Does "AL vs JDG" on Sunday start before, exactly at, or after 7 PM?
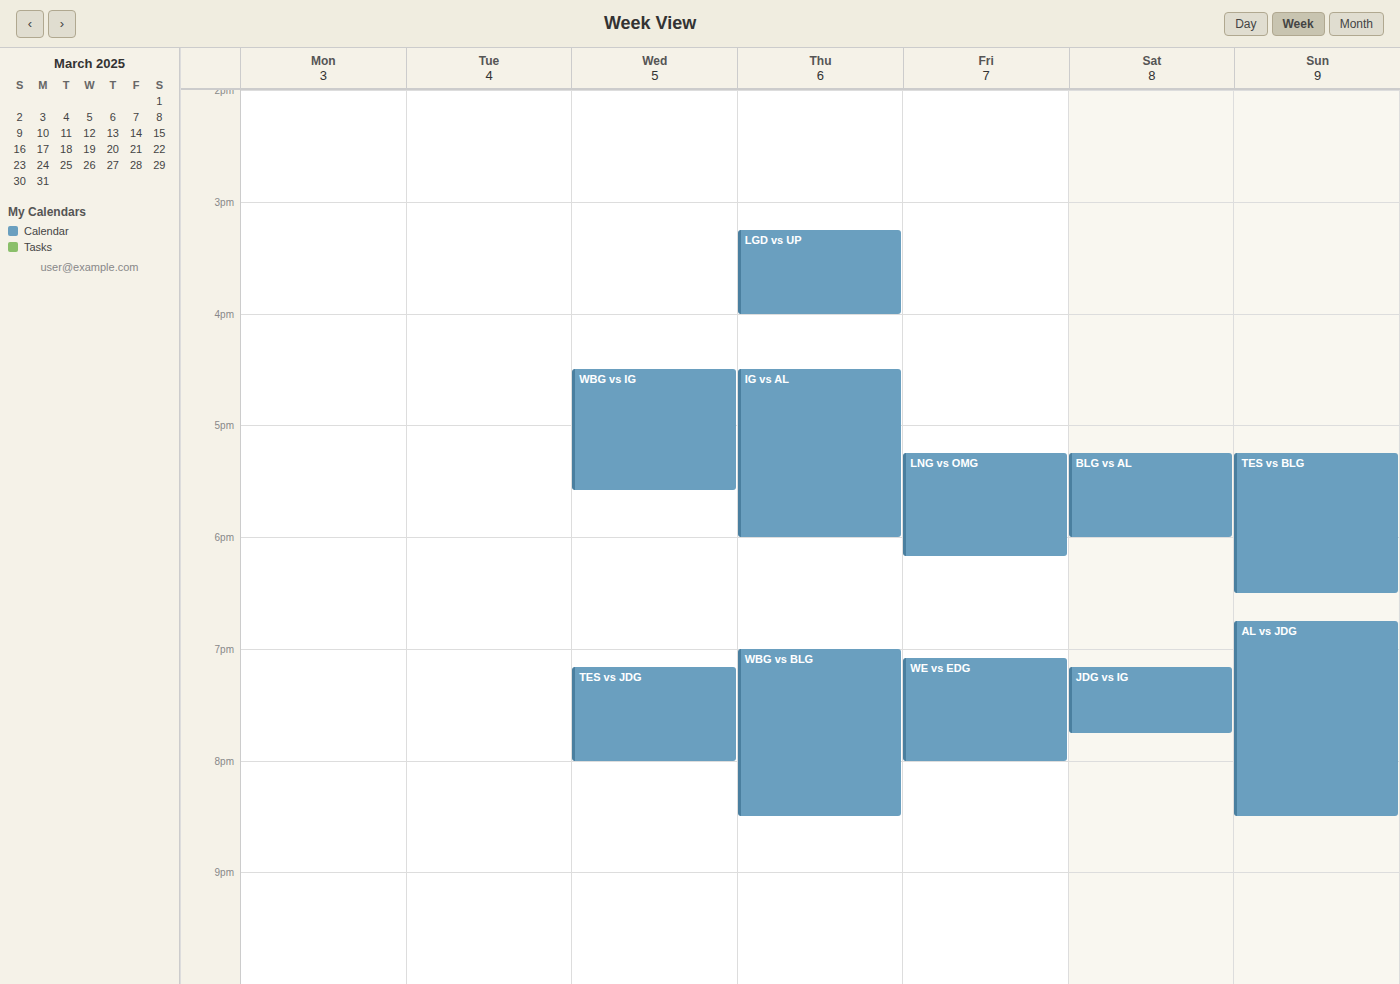
6:45 PM -- before 7 PM, 15 minutes above the 7 PM line.